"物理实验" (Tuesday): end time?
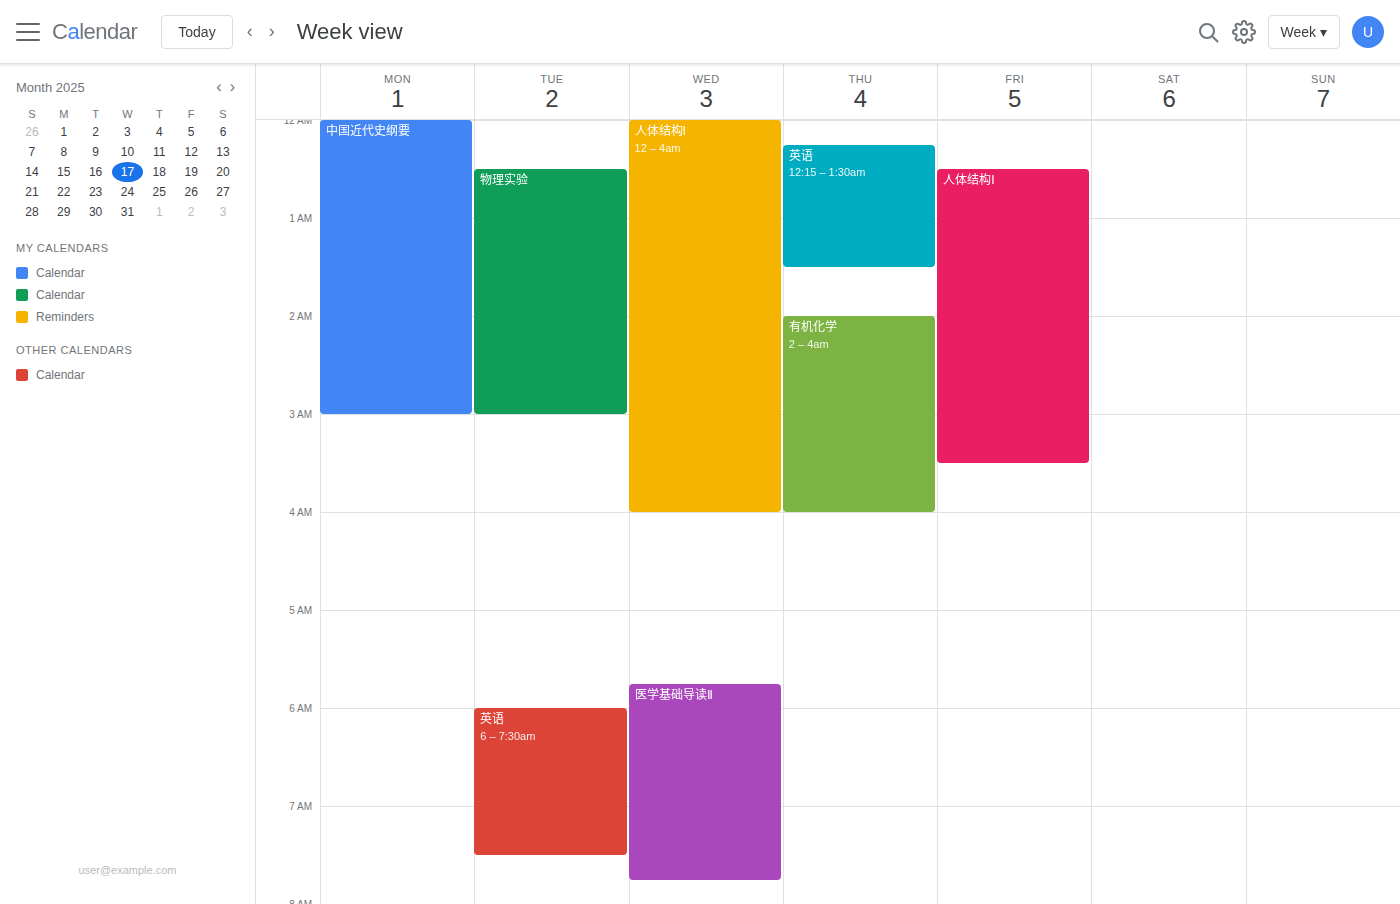
3:00 AM